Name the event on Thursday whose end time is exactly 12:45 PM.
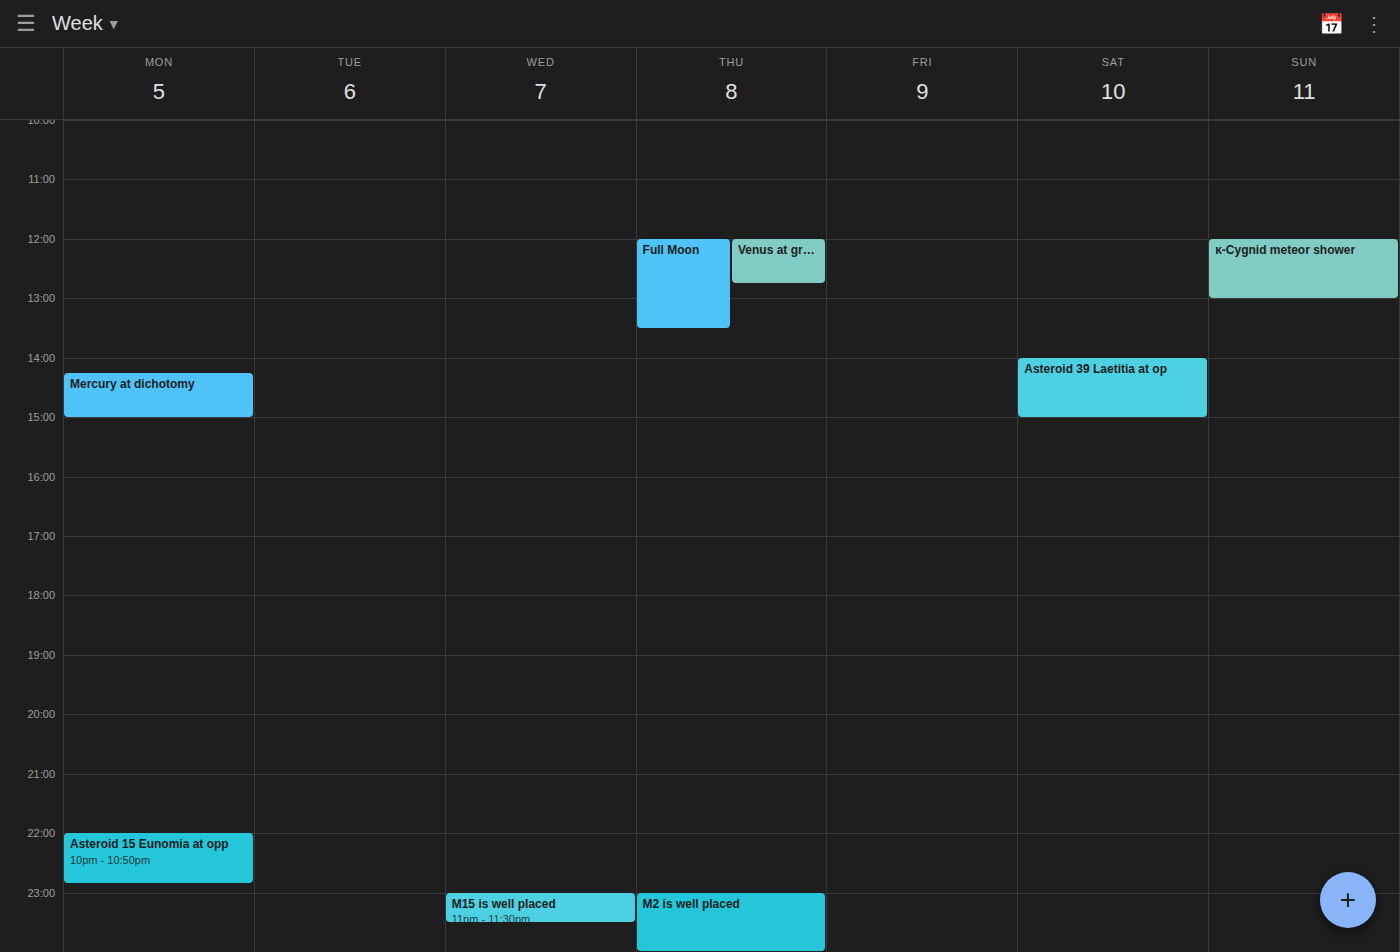
"Venus at greatest brightne"